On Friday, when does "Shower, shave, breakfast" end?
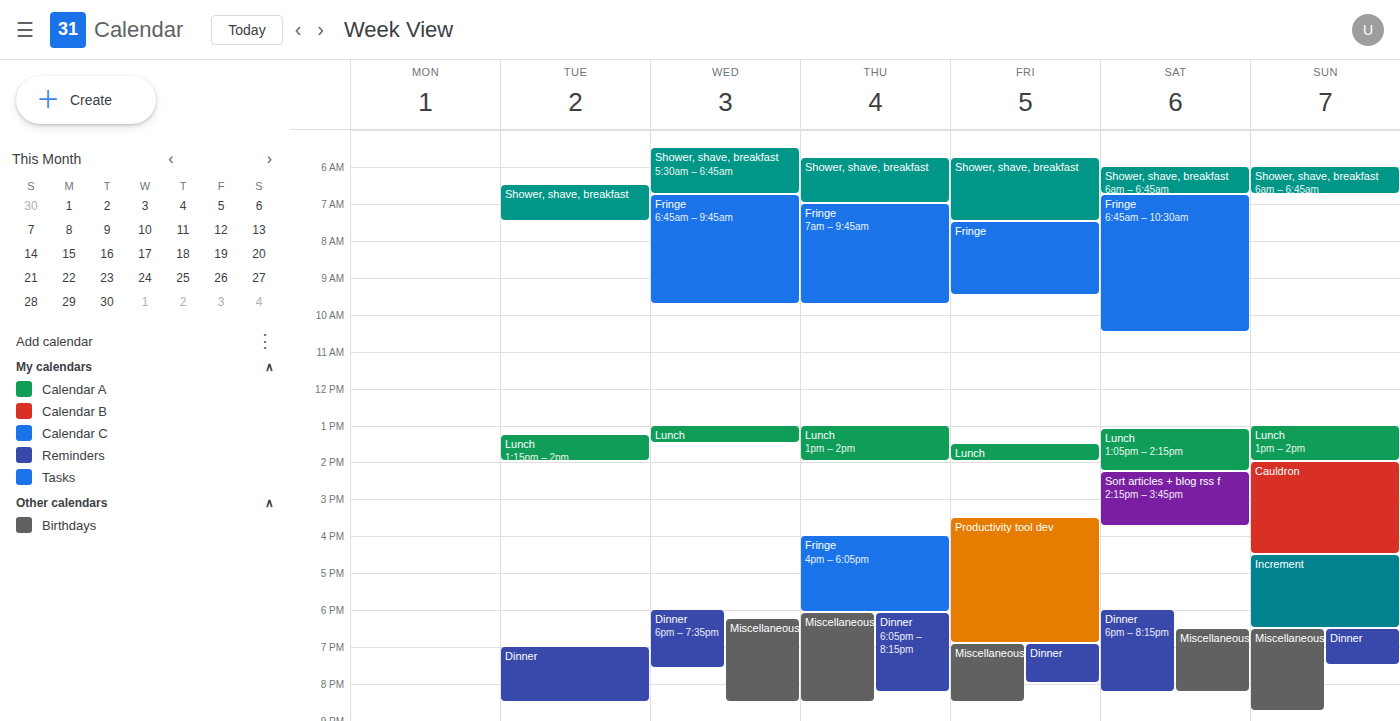
7:30 AM